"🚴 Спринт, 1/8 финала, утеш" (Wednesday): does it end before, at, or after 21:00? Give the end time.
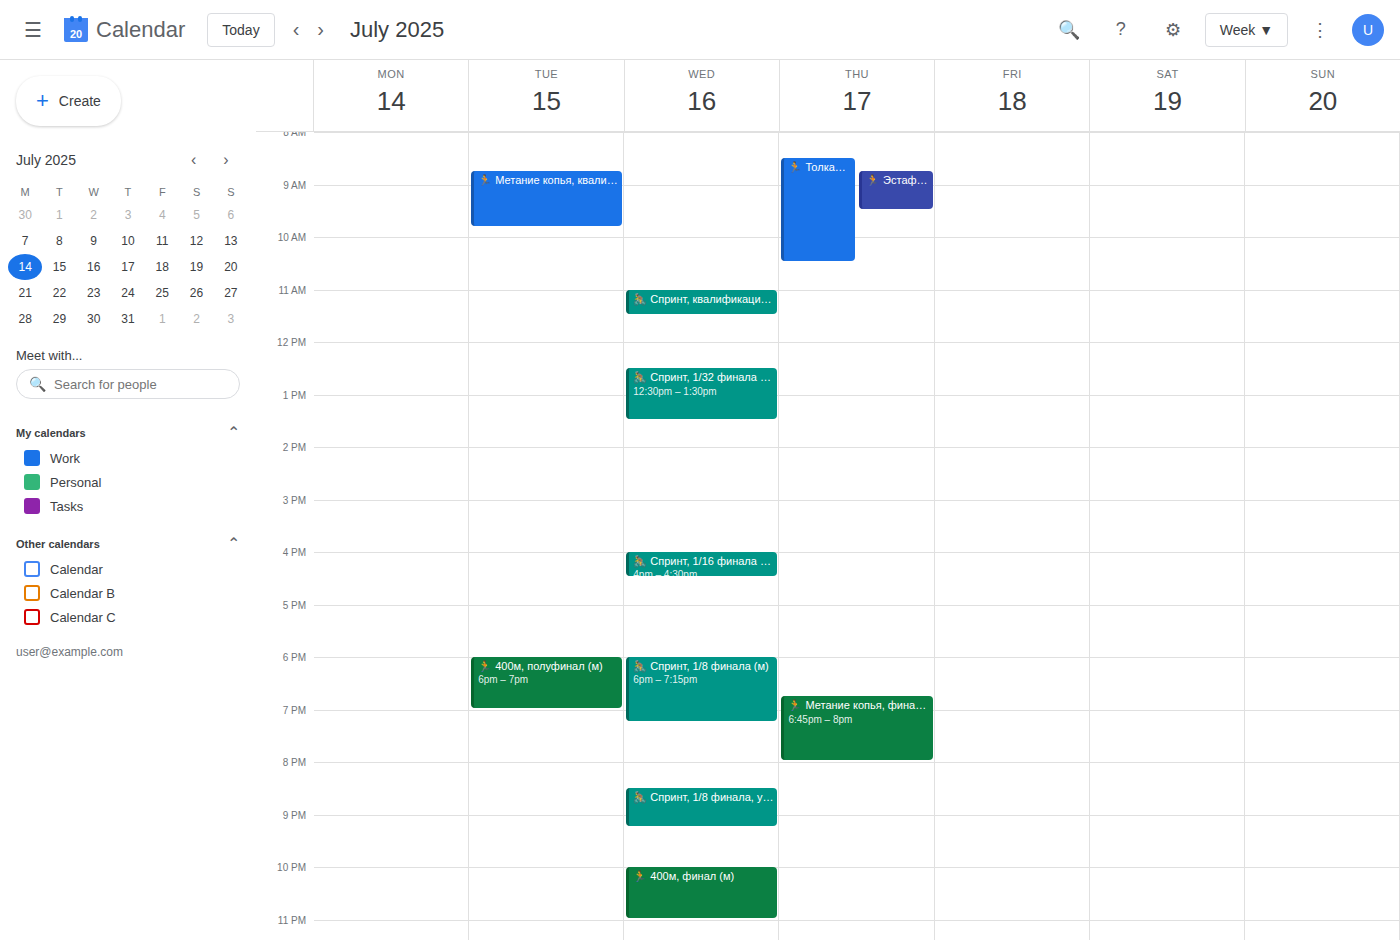
21:15 -- after 21:00, 15 minutes below the 21:00 line.